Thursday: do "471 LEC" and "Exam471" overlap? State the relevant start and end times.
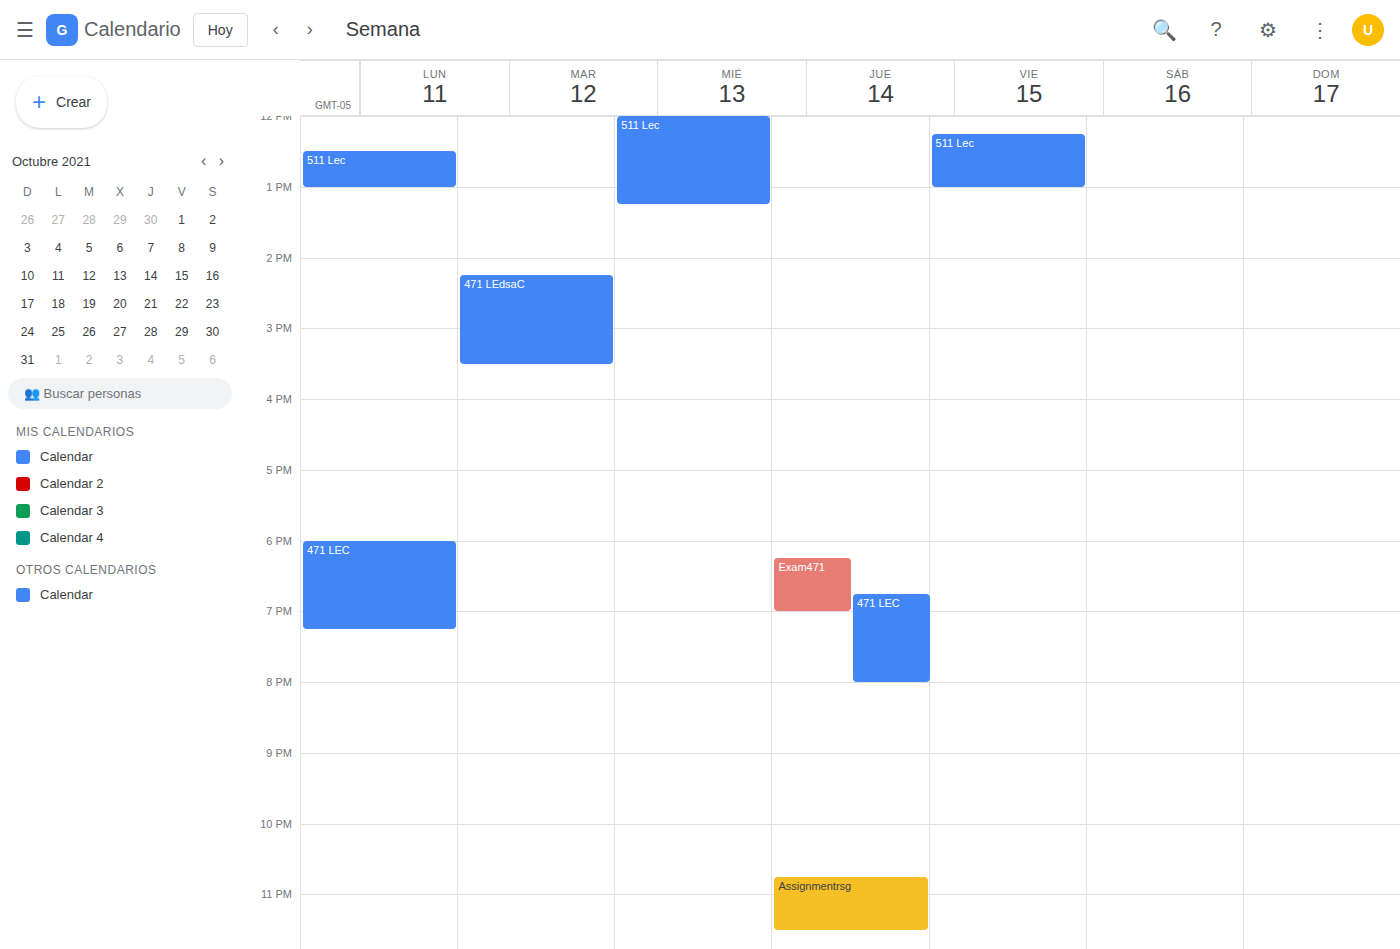
"471 LEC" starts at 6:45 PM, before "Exam471" ends at 7:00 PM -- they overlap.